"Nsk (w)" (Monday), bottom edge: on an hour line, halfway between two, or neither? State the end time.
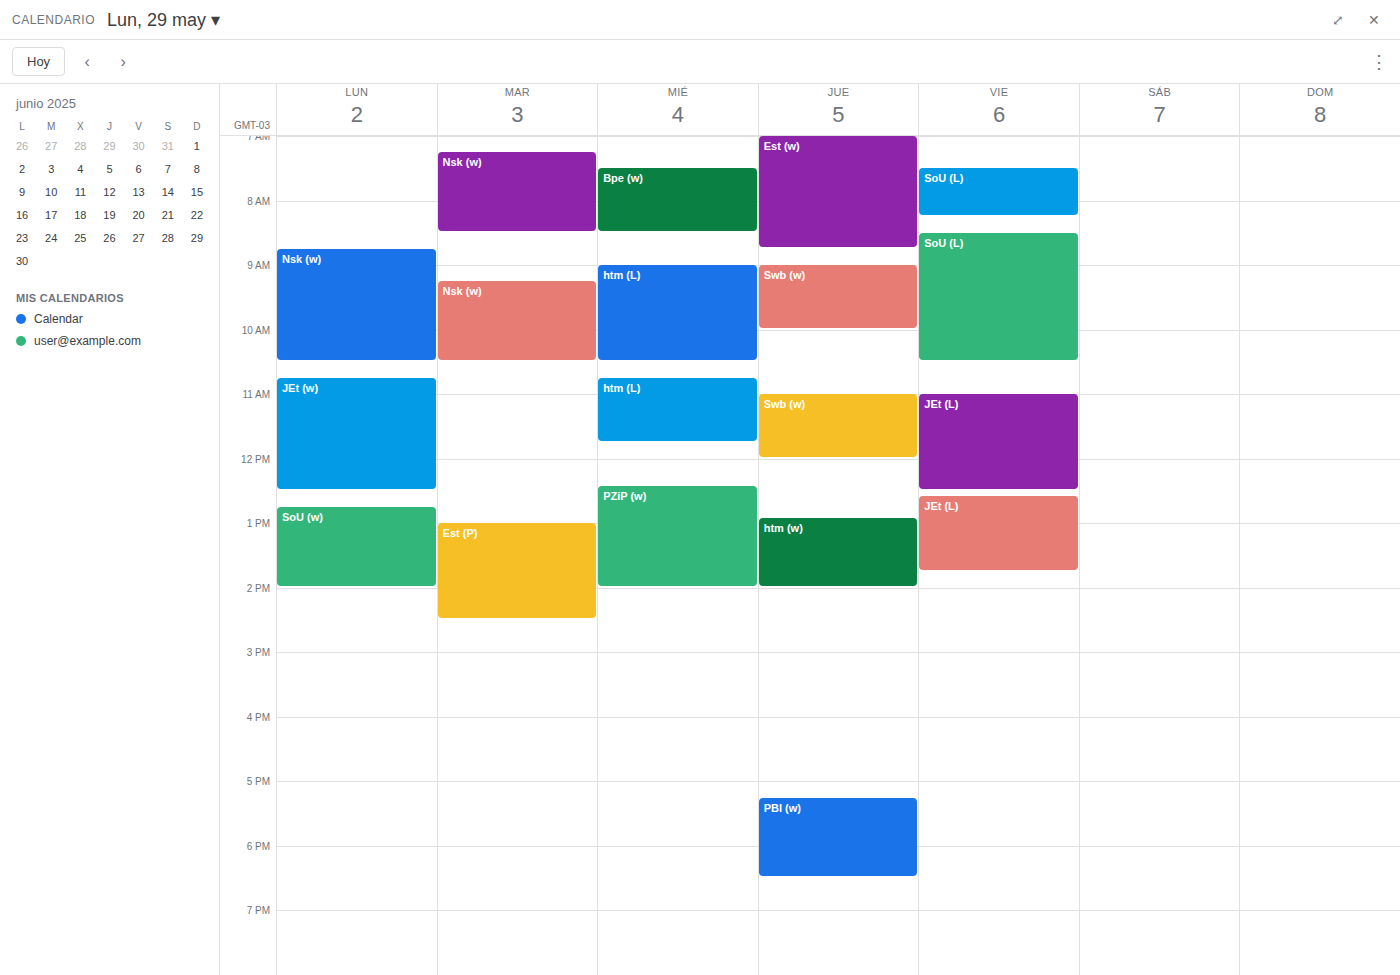
10:30 AM -- halfway between the 10 AM and 11 AM lines.